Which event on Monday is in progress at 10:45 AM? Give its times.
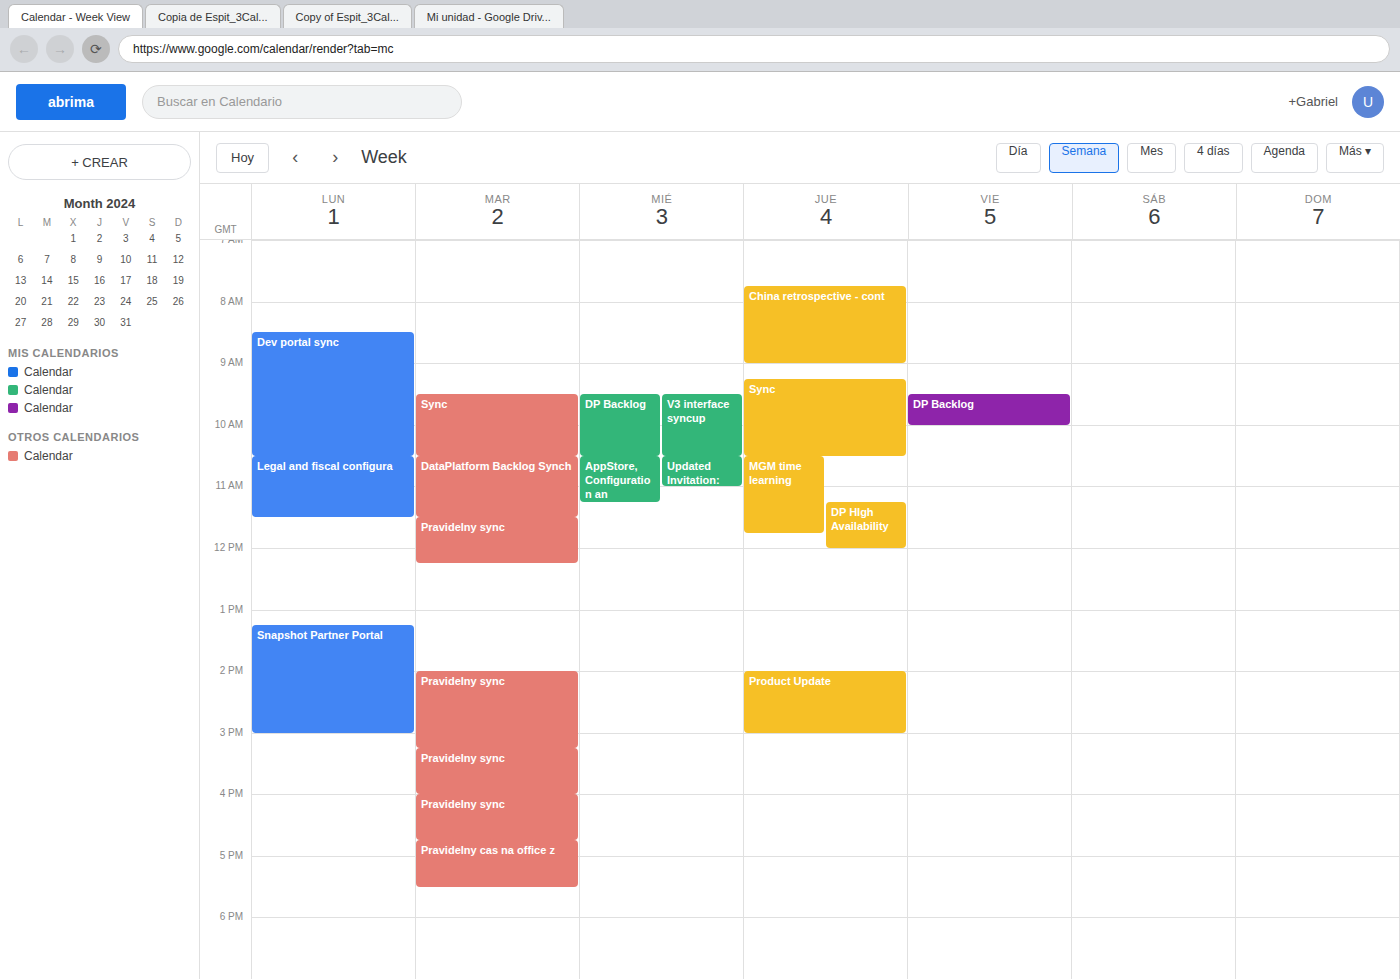
"Legal and fiscal configura", 10:30 AM to 11:30 AM